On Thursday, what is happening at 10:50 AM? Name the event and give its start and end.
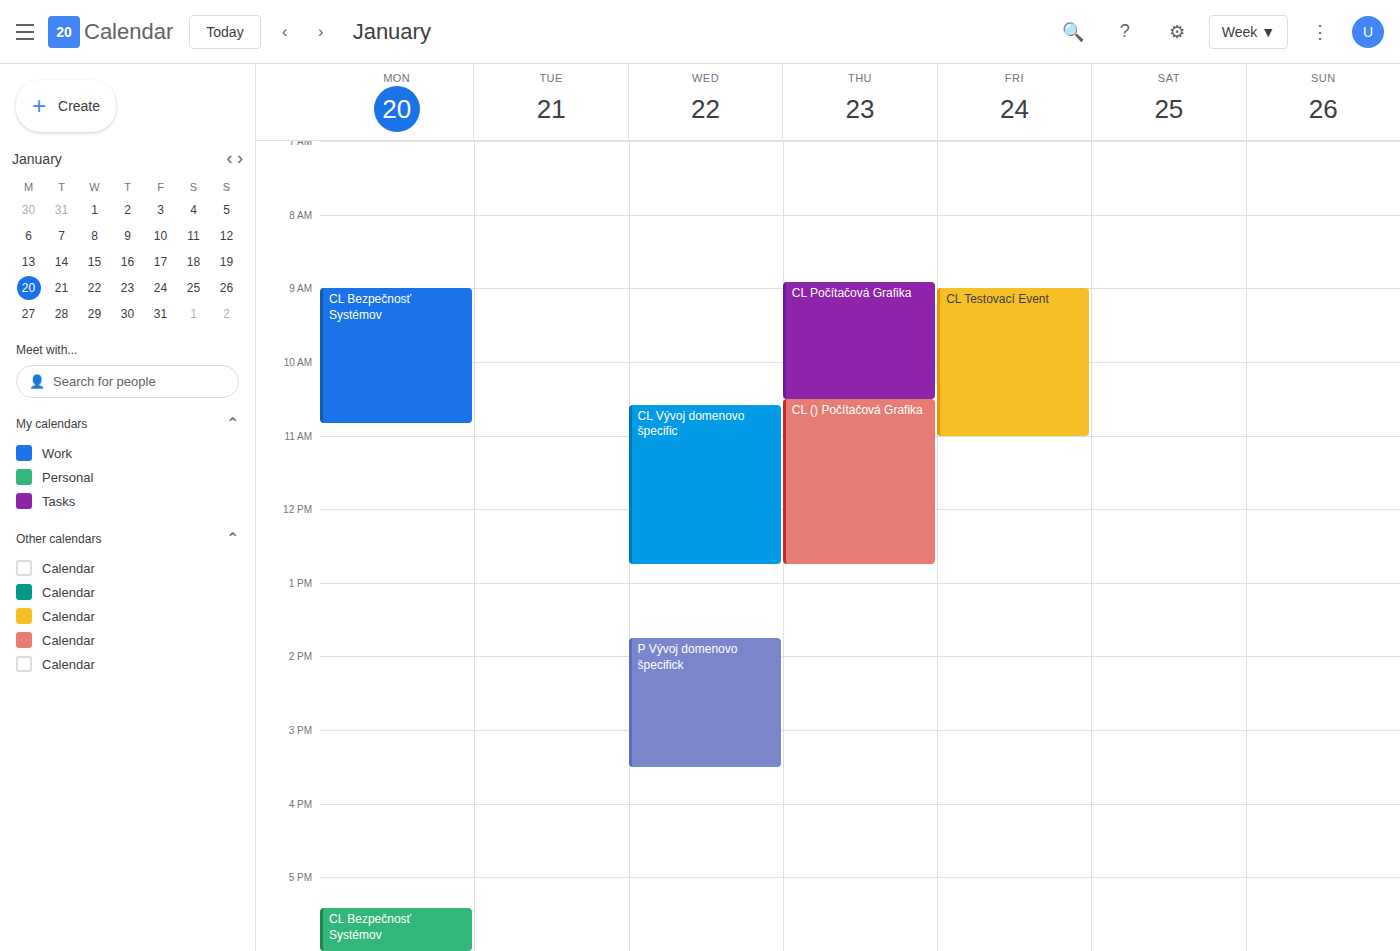
"CL () Počítačová Grafika", 10:30 AM to 12:45 PM